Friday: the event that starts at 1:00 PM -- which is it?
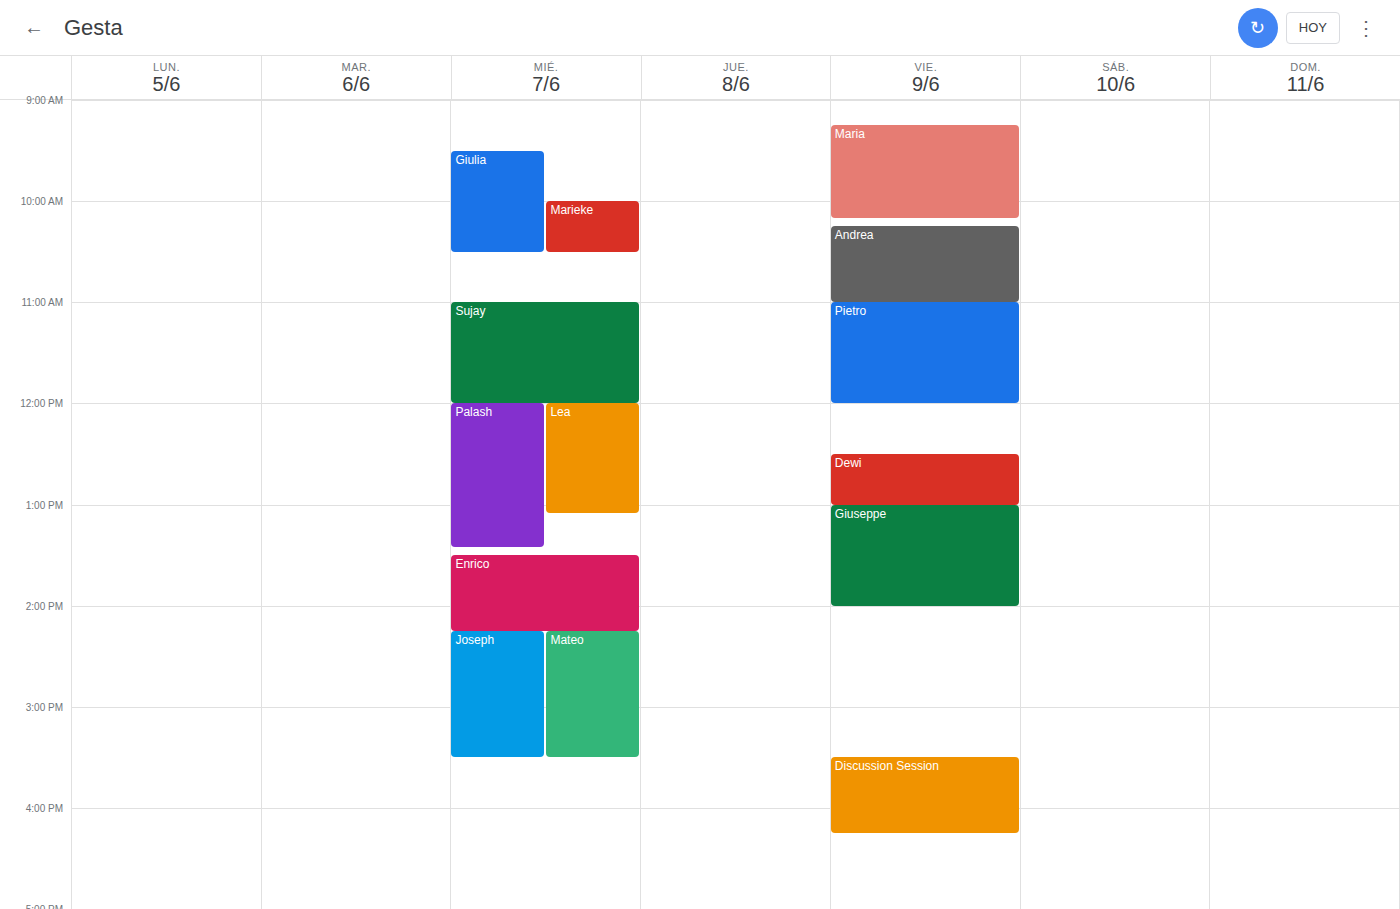
"Giuseppe"